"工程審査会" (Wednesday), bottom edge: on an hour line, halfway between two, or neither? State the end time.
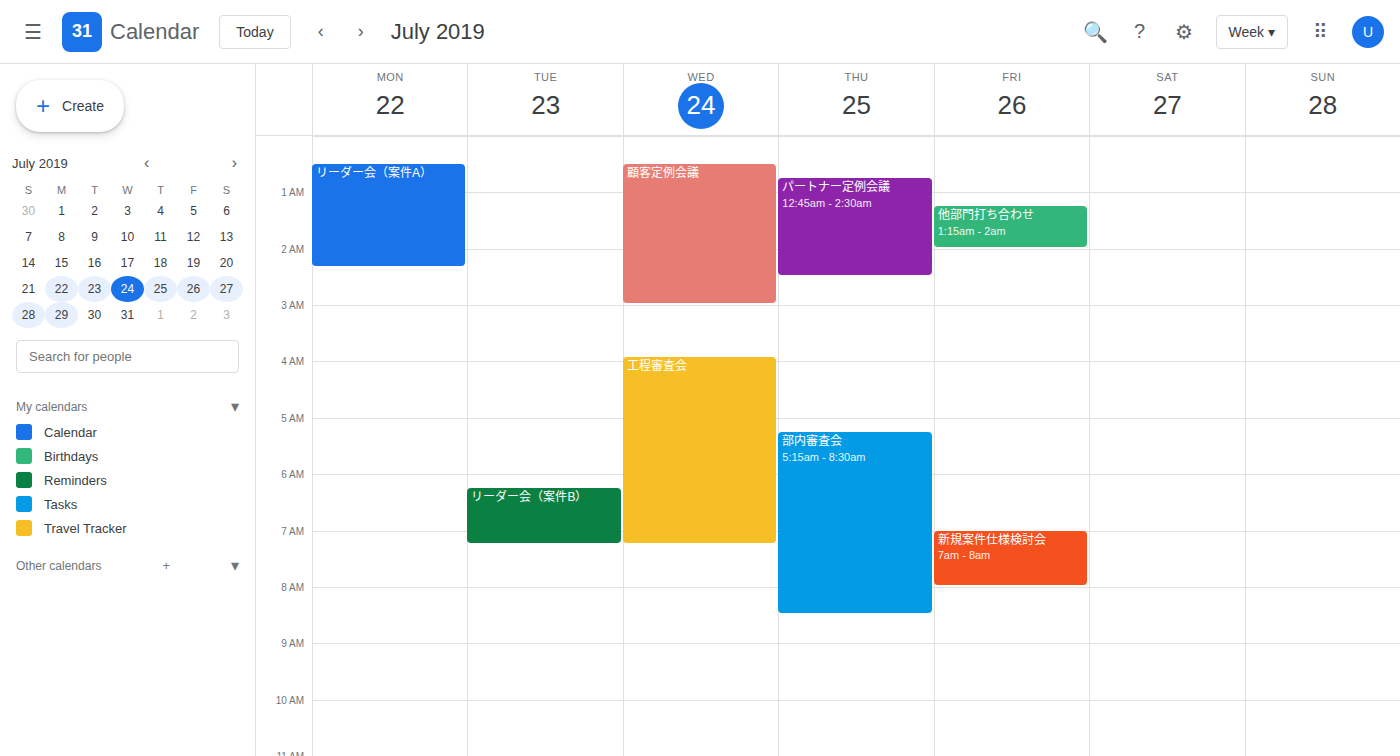
7:15 AM -- neither: a quarter of the way from the 7 AM line to the 8 AM line.